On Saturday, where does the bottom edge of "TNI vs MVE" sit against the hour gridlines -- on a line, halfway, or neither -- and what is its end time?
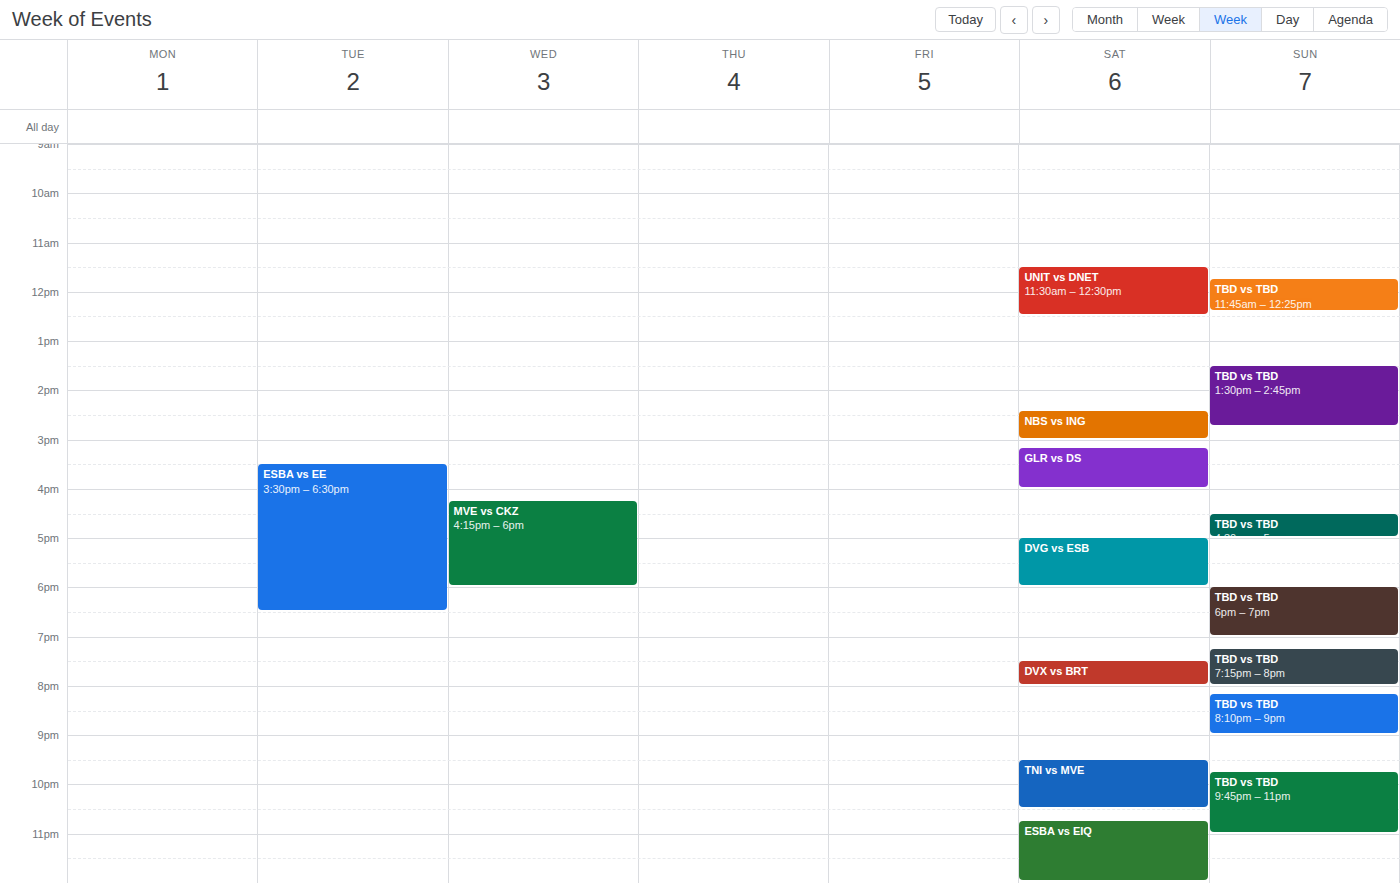
22:30 -- halfway between the 22:00 and 23:00 lines.